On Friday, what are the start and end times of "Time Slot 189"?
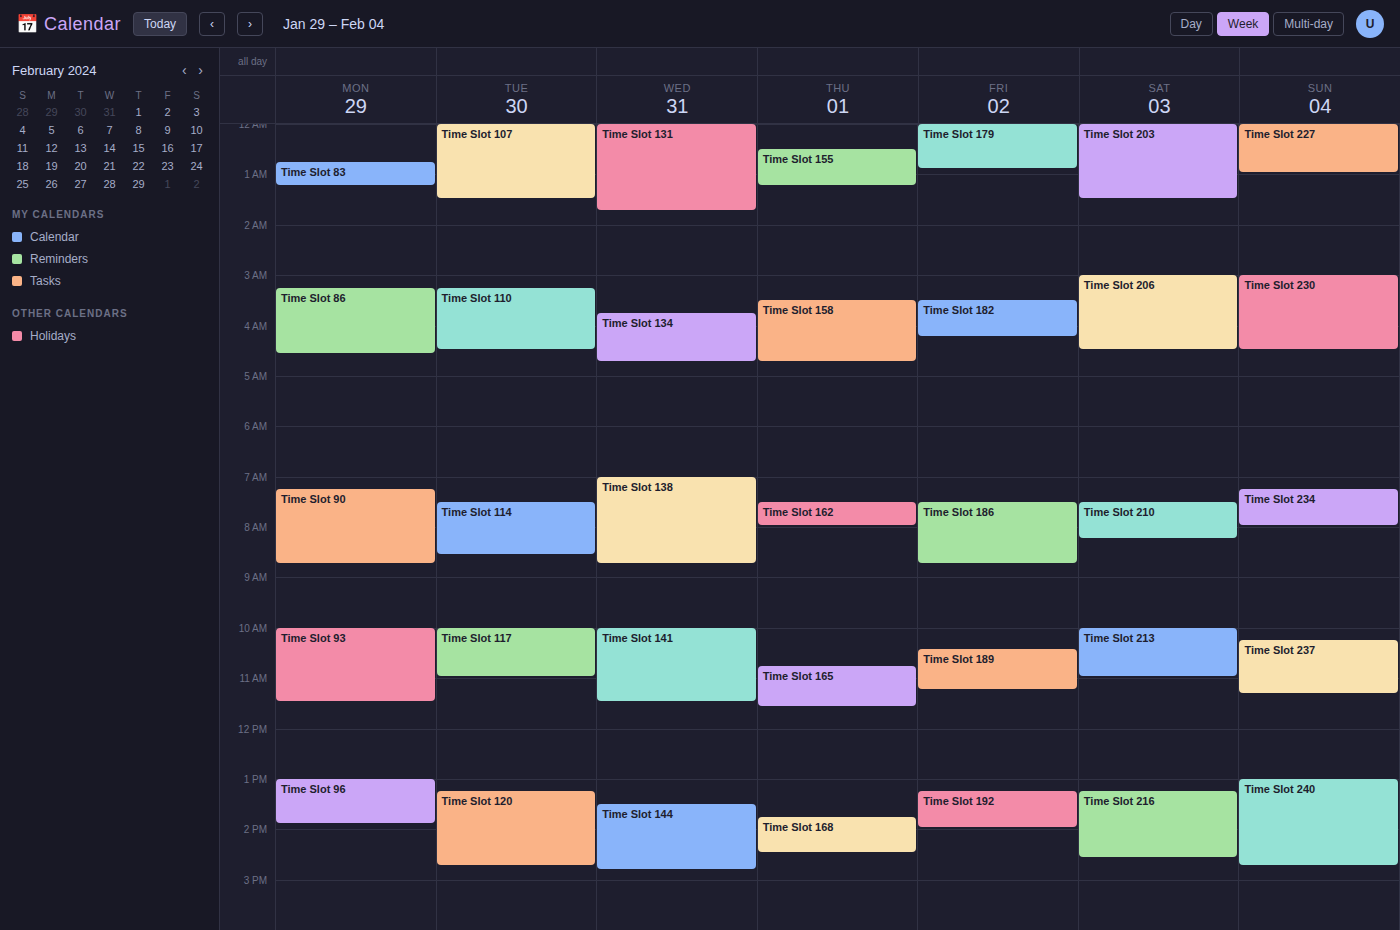
10:25 AM to 11:15 AM